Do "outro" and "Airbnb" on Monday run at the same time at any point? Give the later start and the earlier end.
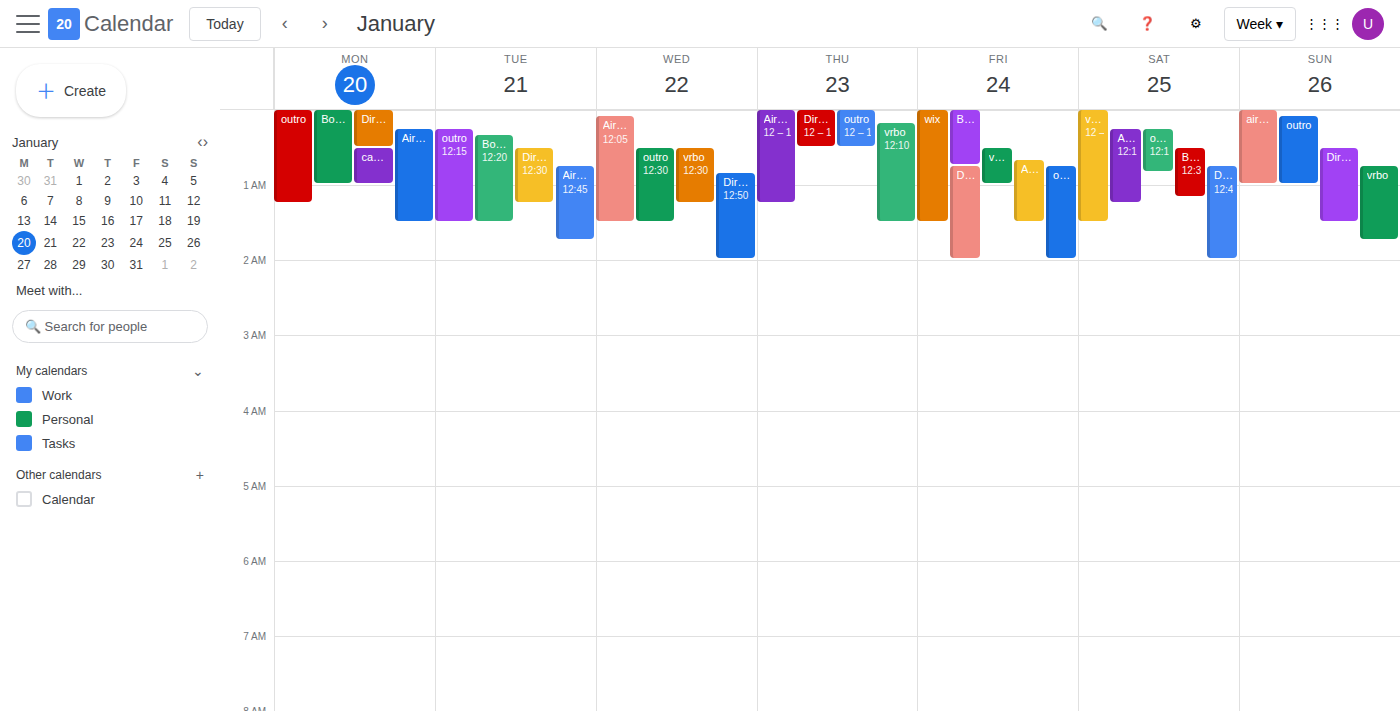
"Airbnb" starts at 12:15 AM, before "outro" ends at 1:15 AM -- they overlap.